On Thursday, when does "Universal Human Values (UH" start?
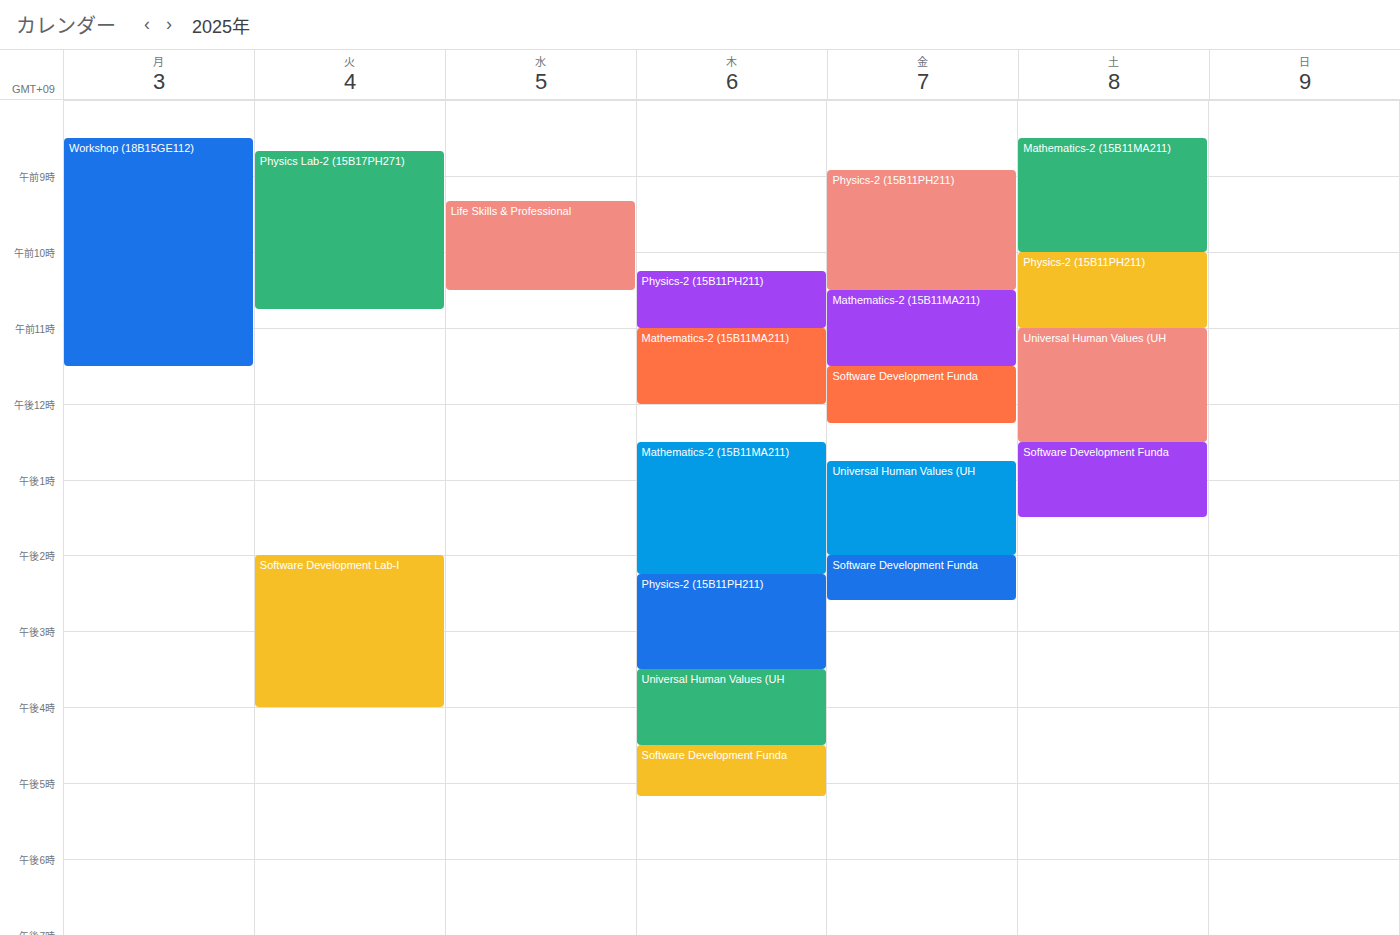
3:30 PM